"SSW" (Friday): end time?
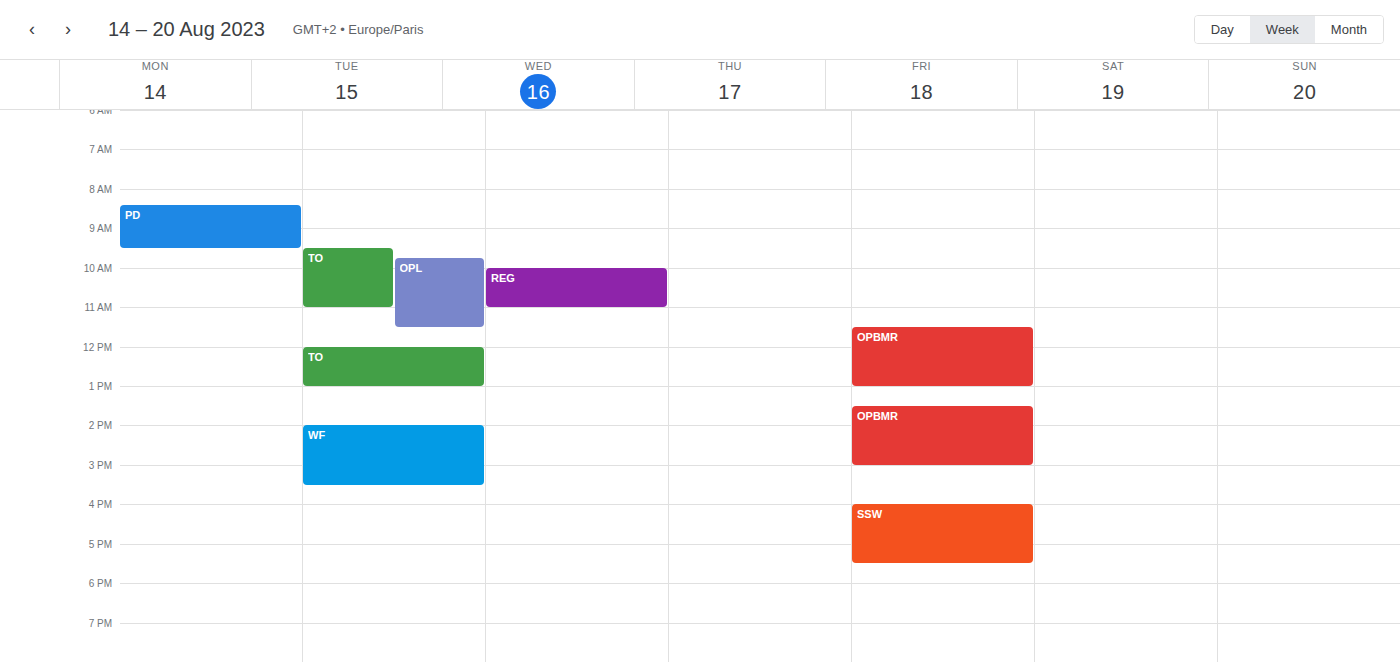
5:30 PM